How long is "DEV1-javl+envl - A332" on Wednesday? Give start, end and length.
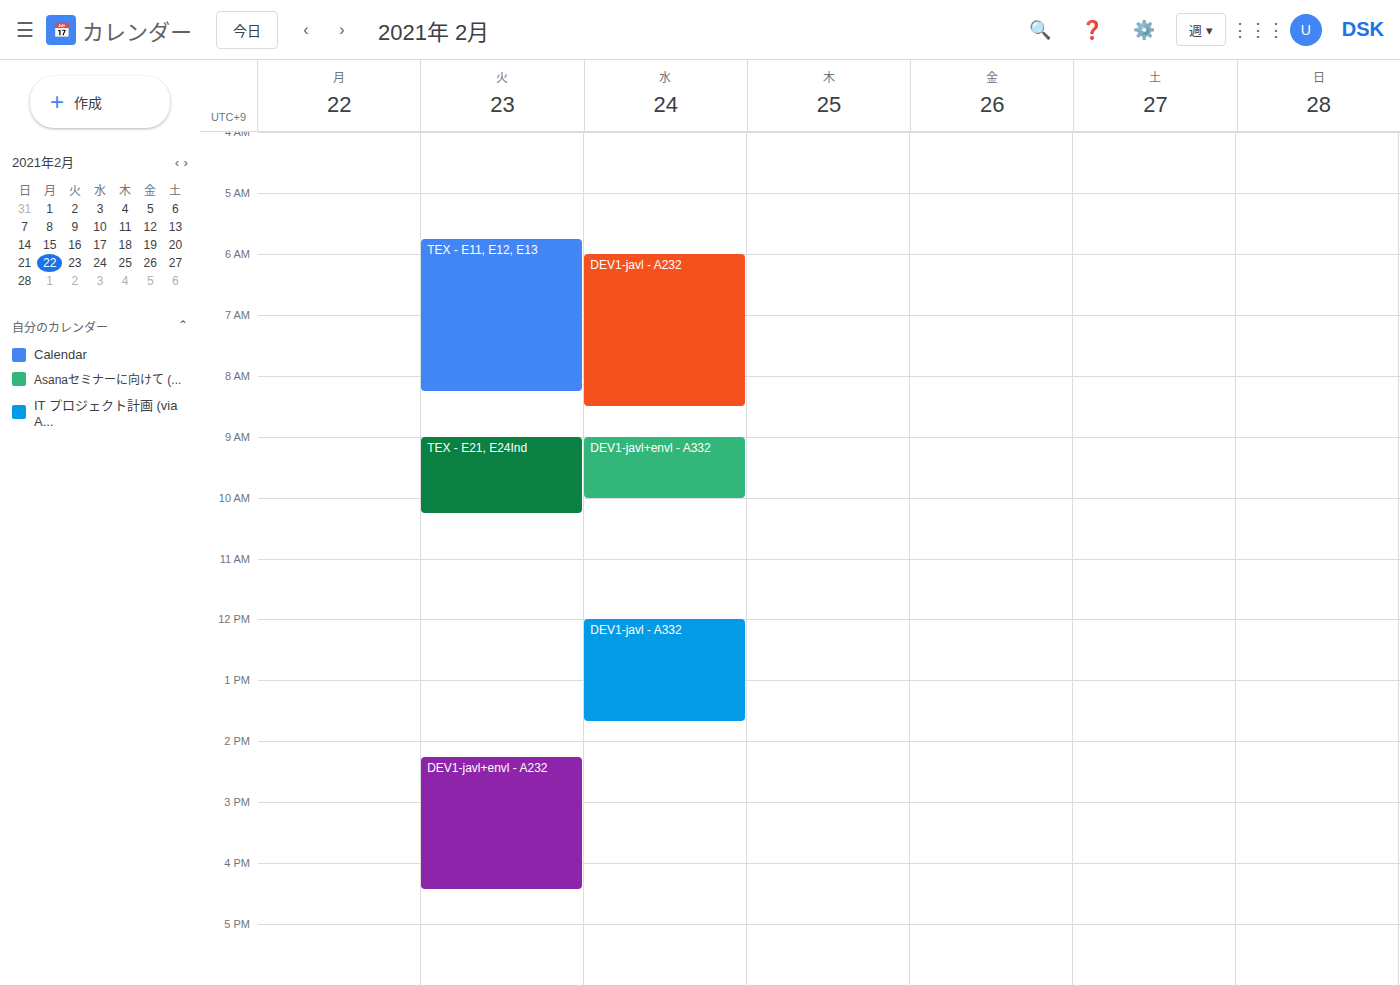
9:00 AM to 10:00 AM, 1 hour